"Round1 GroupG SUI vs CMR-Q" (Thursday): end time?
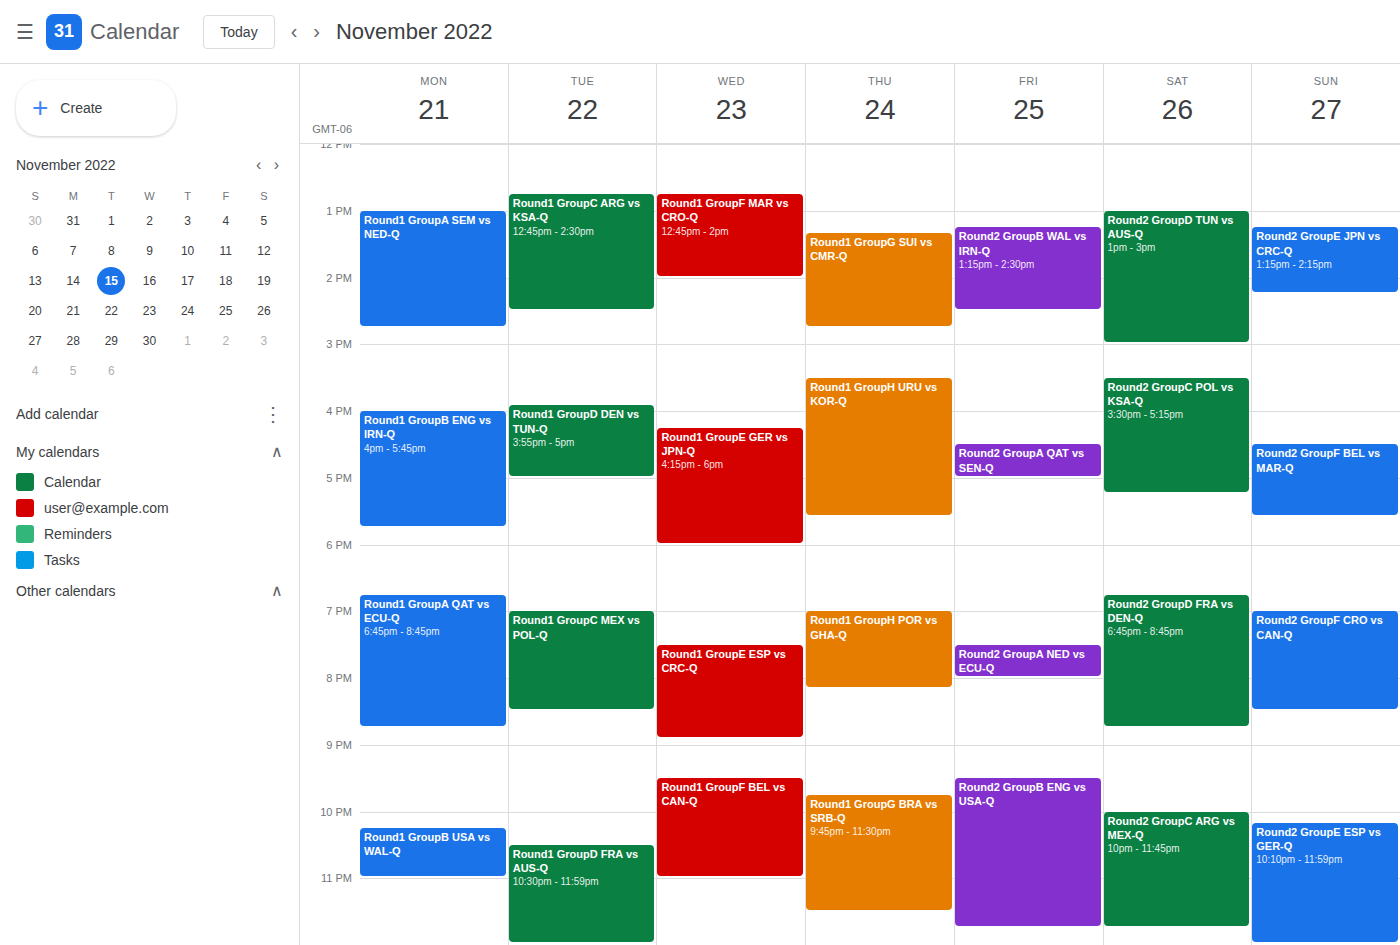
2:45 PM